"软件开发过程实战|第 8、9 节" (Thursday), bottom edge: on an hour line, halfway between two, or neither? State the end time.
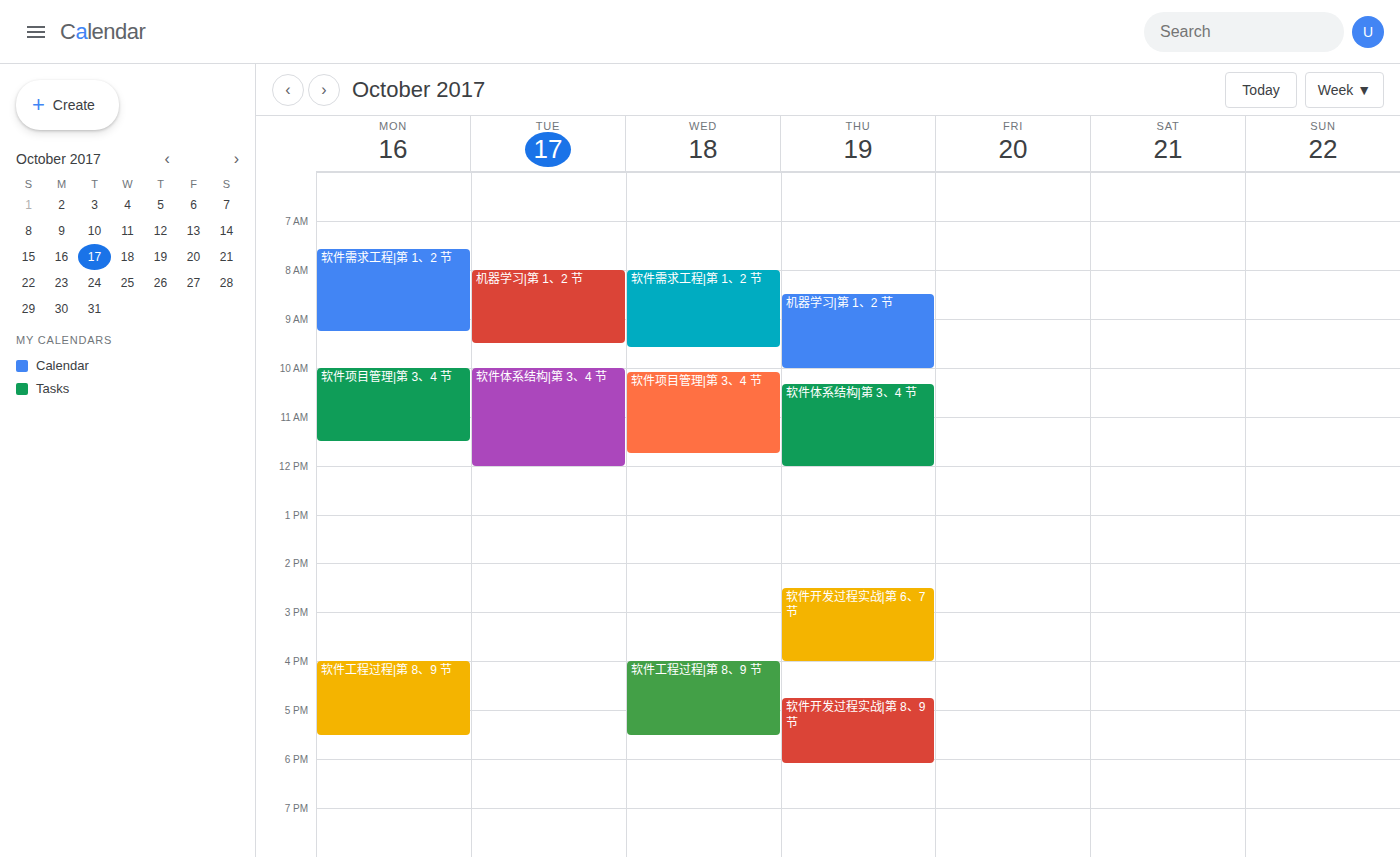
6:05 PM -- neither: 5 minutes below the 6 PM line and 55 minutes above the 7 PM line.